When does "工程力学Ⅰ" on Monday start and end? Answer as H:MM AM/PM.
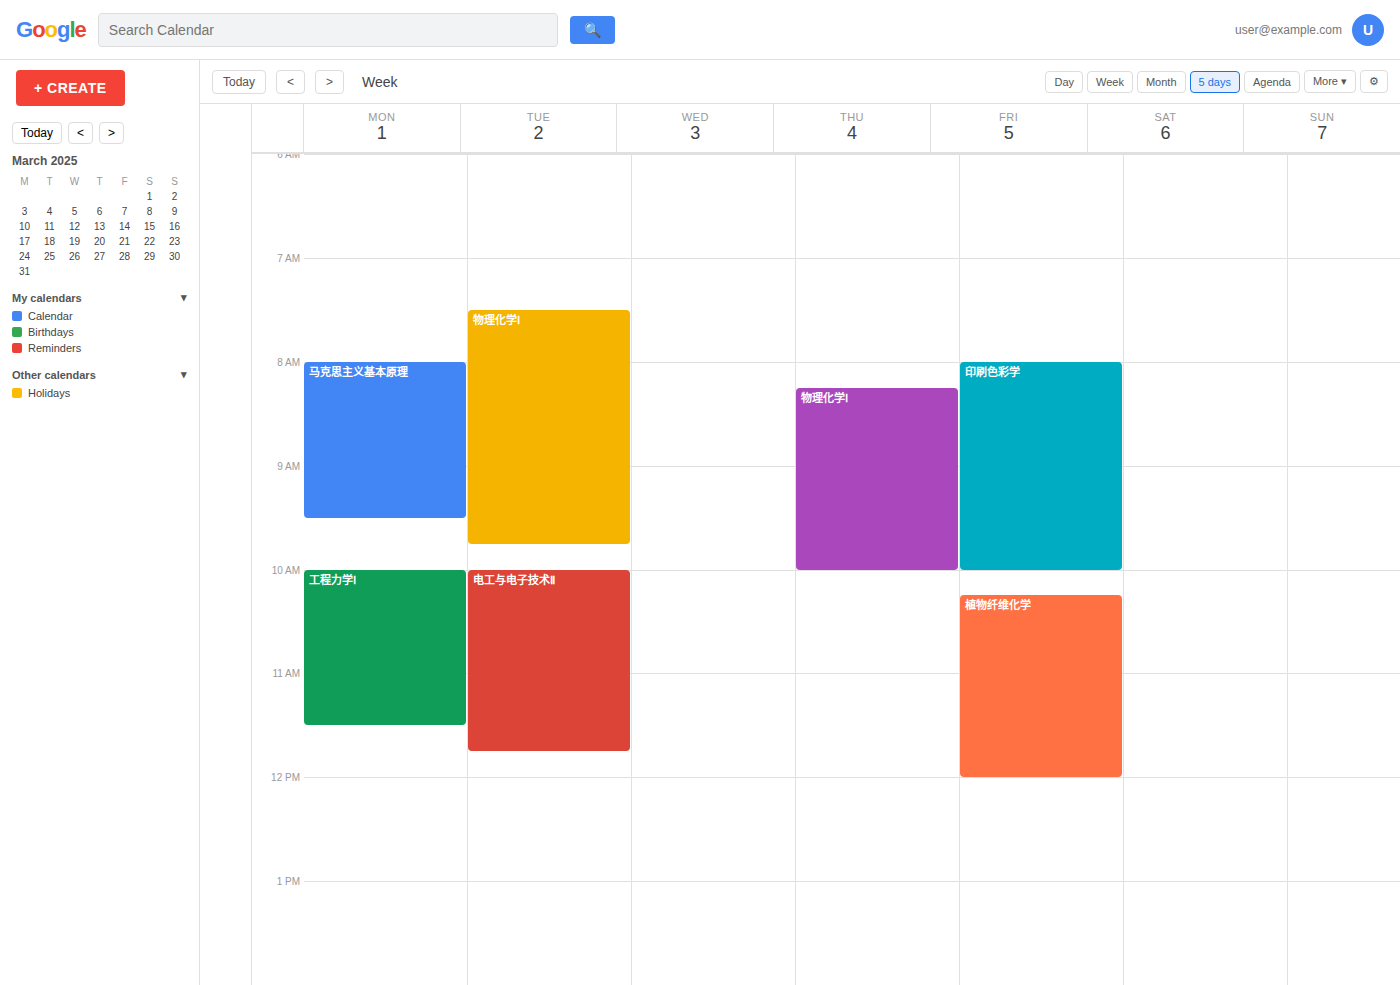
10:00 AM to 11:30 AM